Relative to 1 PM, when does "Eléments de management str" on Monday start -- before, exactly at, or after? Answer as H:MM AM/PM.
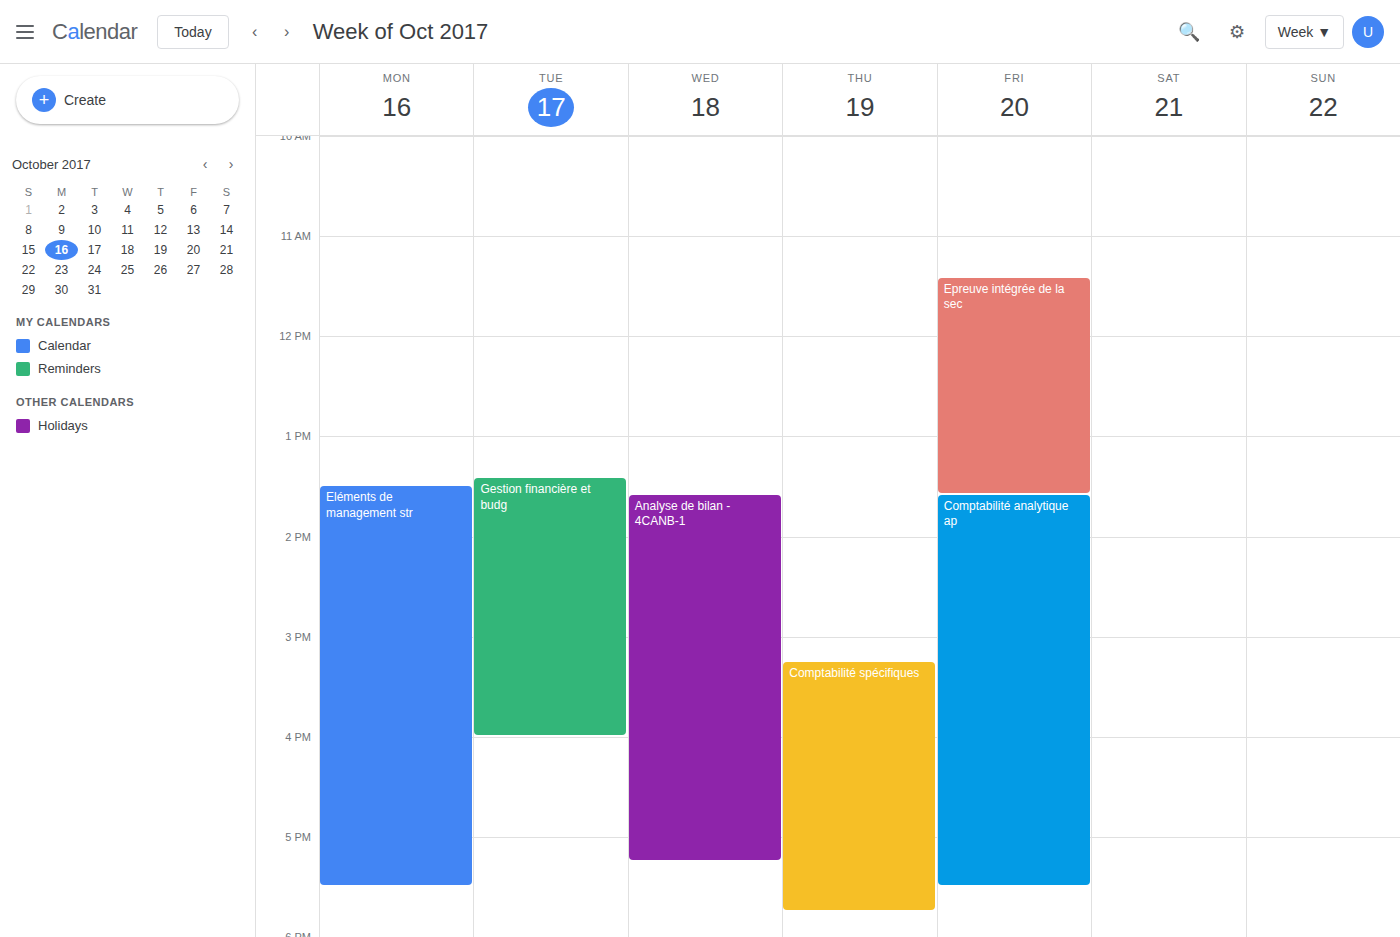
1:30 PM -- after 1 PM, 30 minutes below the 1 PM line.